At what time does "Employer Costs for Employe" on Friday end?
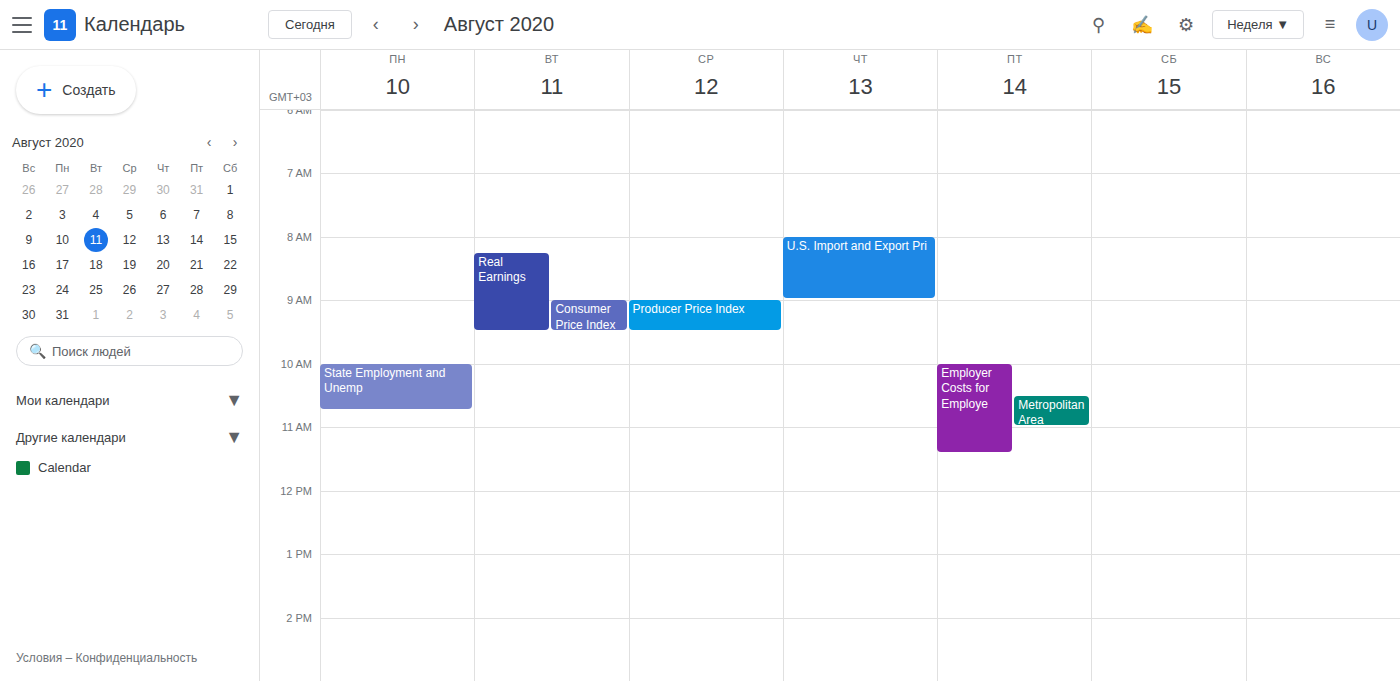
11:25 AM